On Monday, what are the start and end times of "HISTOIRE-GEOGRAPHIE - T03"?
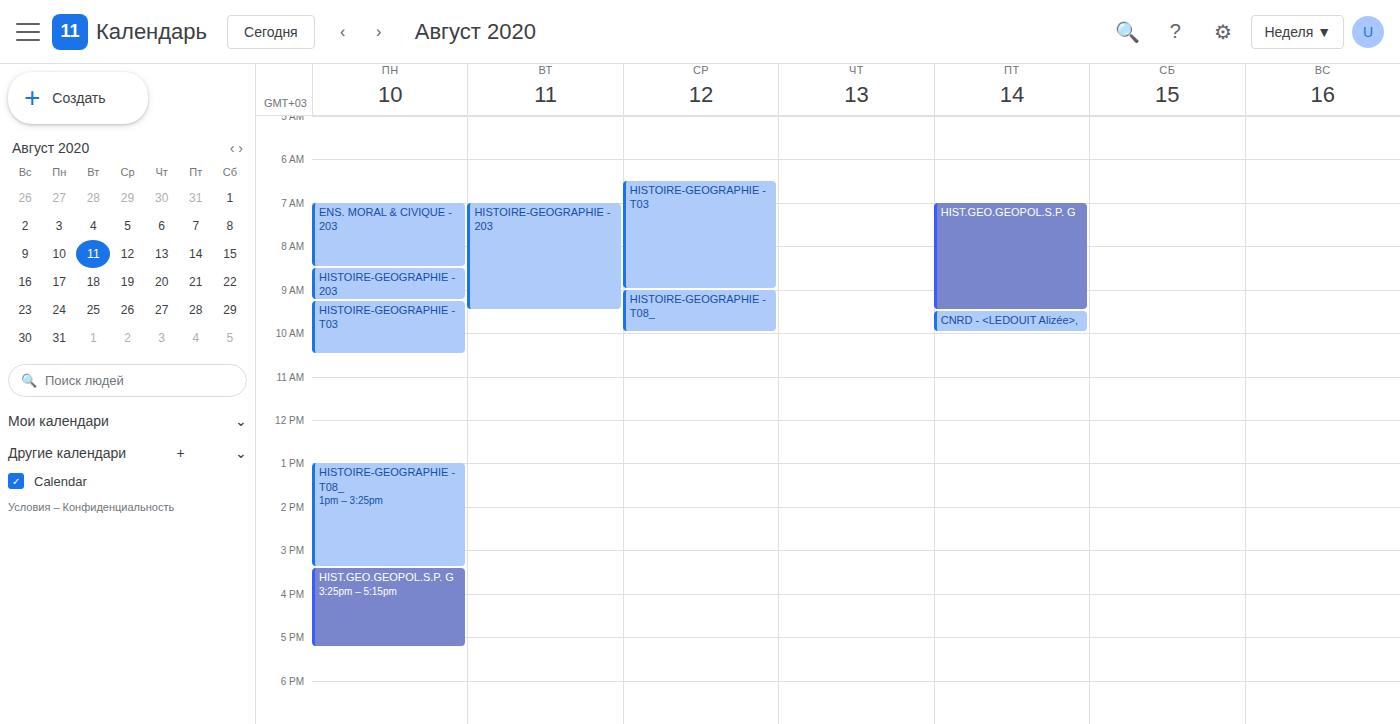
9:15 AM to 10:30 AM